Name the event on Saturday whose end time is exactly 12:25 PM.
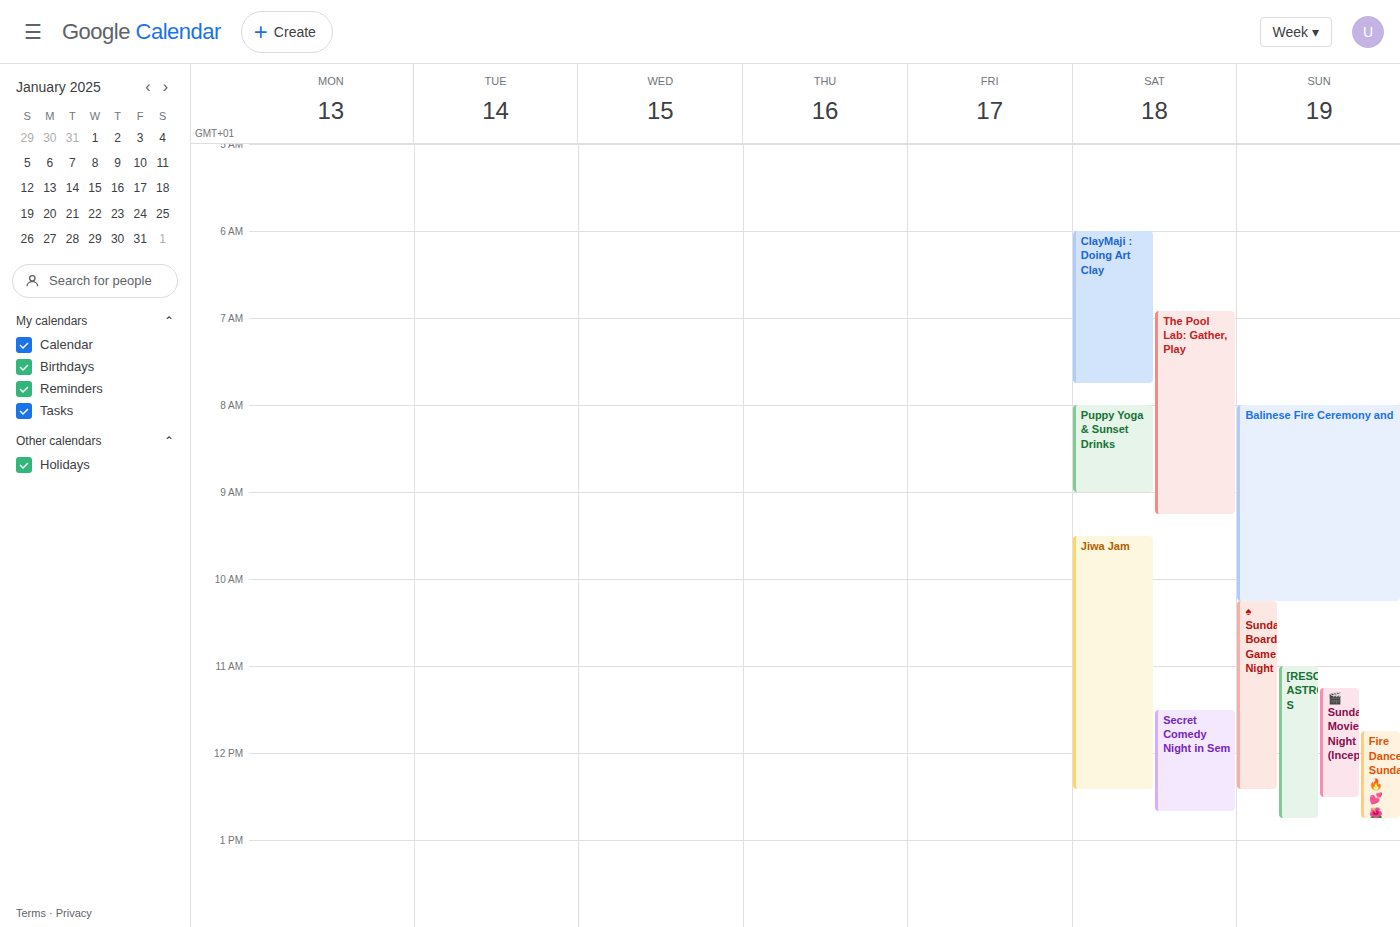
"Jiwa Jam"